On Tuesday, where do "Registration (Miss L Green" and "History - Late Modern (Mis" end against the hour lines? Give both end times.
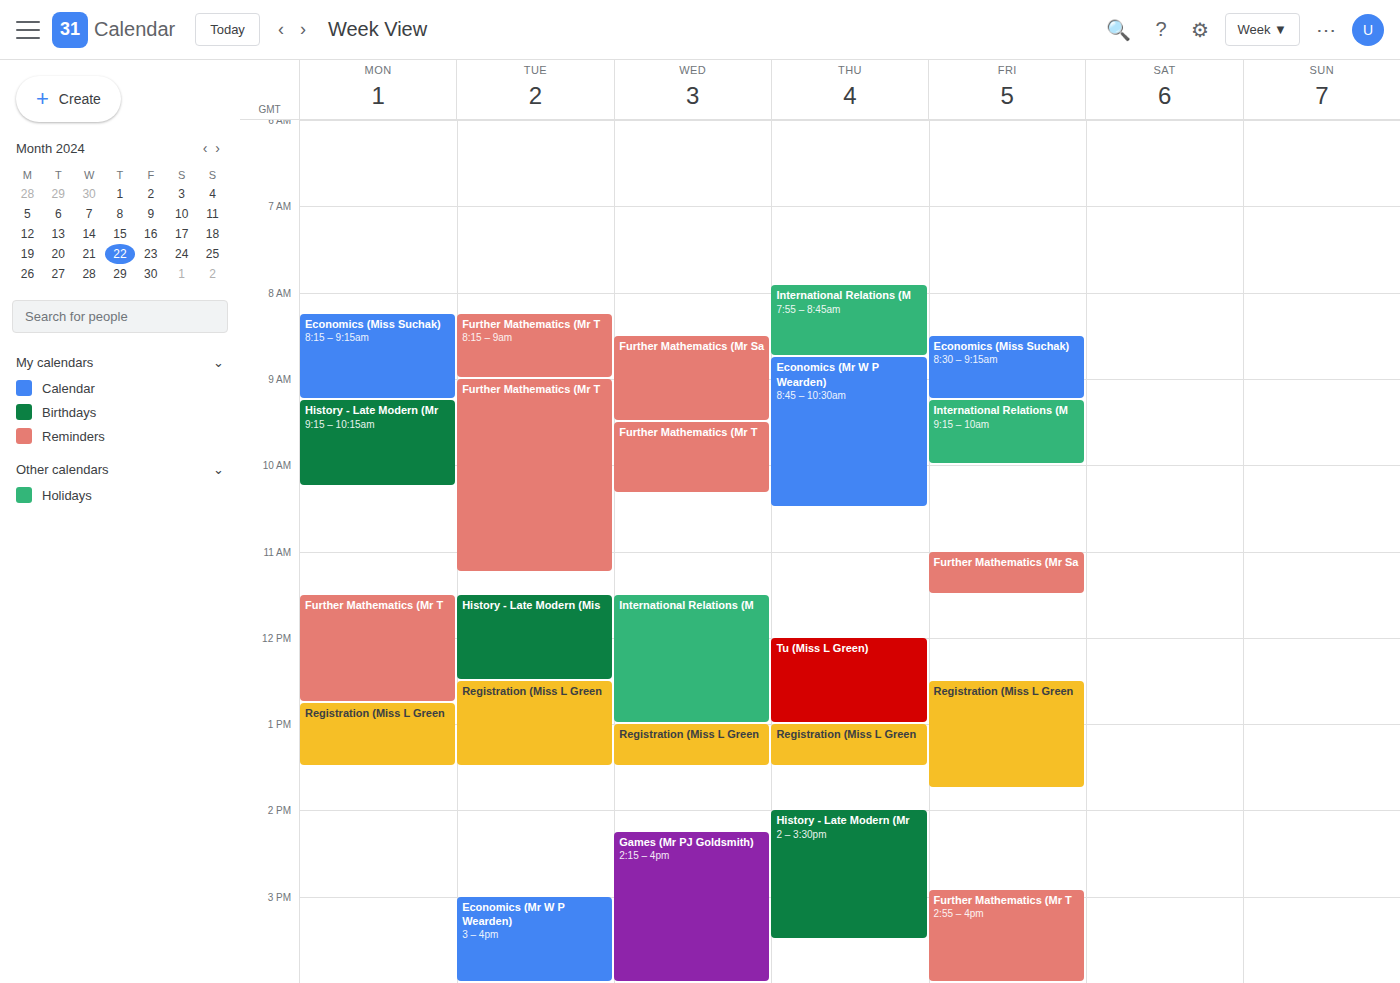
"Registration (Miss L Green": 1:30 PM, halfway between the 1 PM and 2 PM lines. "History - Late Modern (Mis": 12:30 PM, halfway between the 12 PM and 1 PM lines.